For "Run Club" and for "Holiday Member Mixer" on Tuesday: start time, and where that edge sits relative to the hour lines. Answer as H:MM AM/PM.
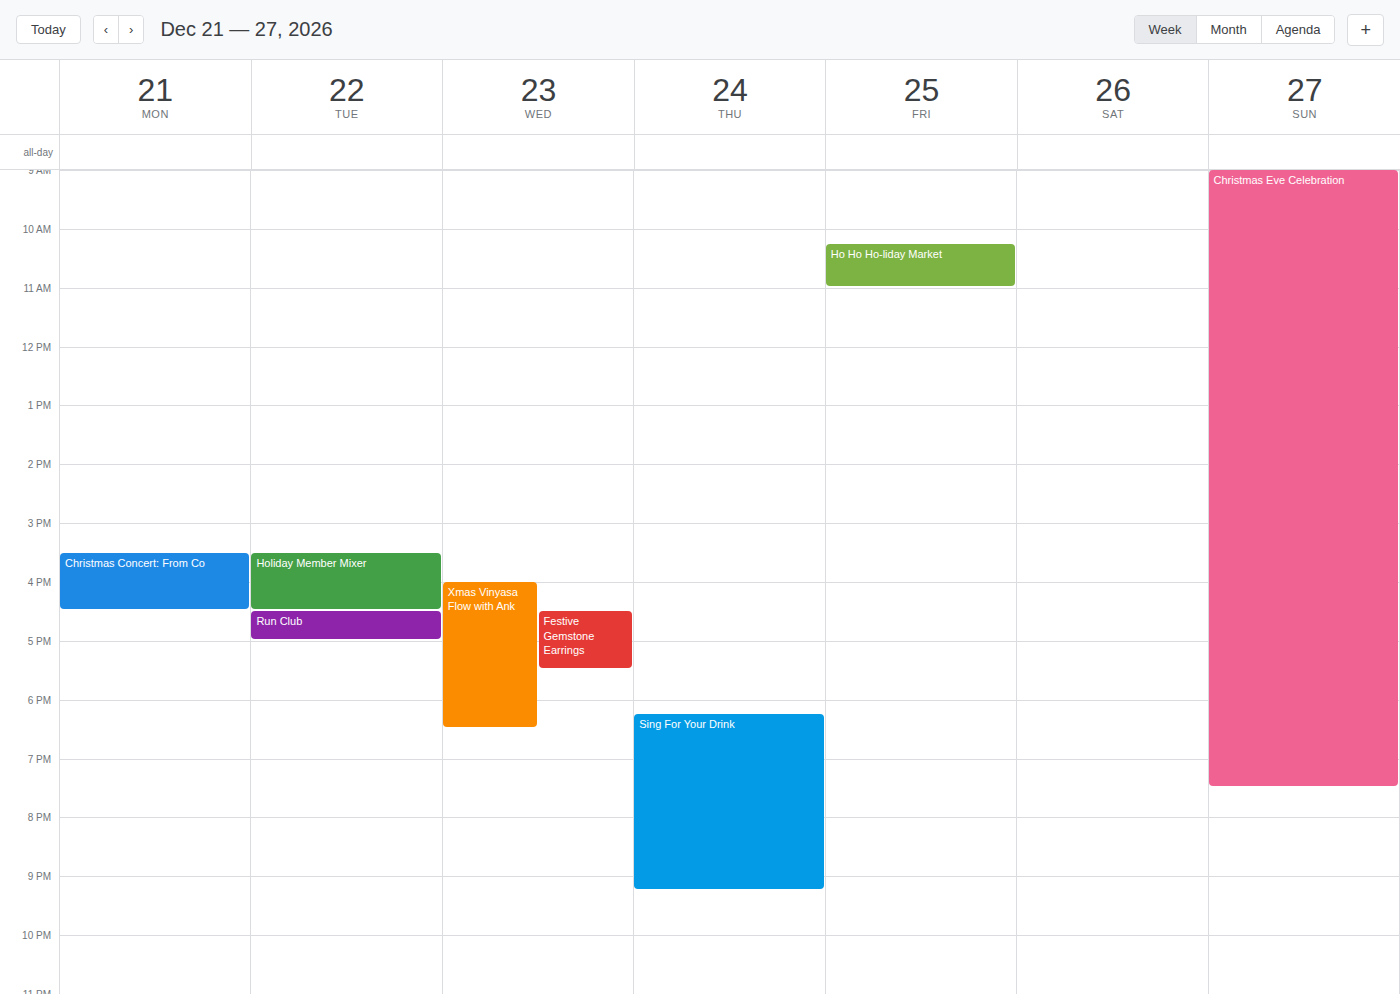
"Run Club": 4:30 PM, halfway between the 4 PM and 5 PM lines. "Holiday Member Mixer": 3:30 PM, halfway between the 3 PM and 4 PM lines.